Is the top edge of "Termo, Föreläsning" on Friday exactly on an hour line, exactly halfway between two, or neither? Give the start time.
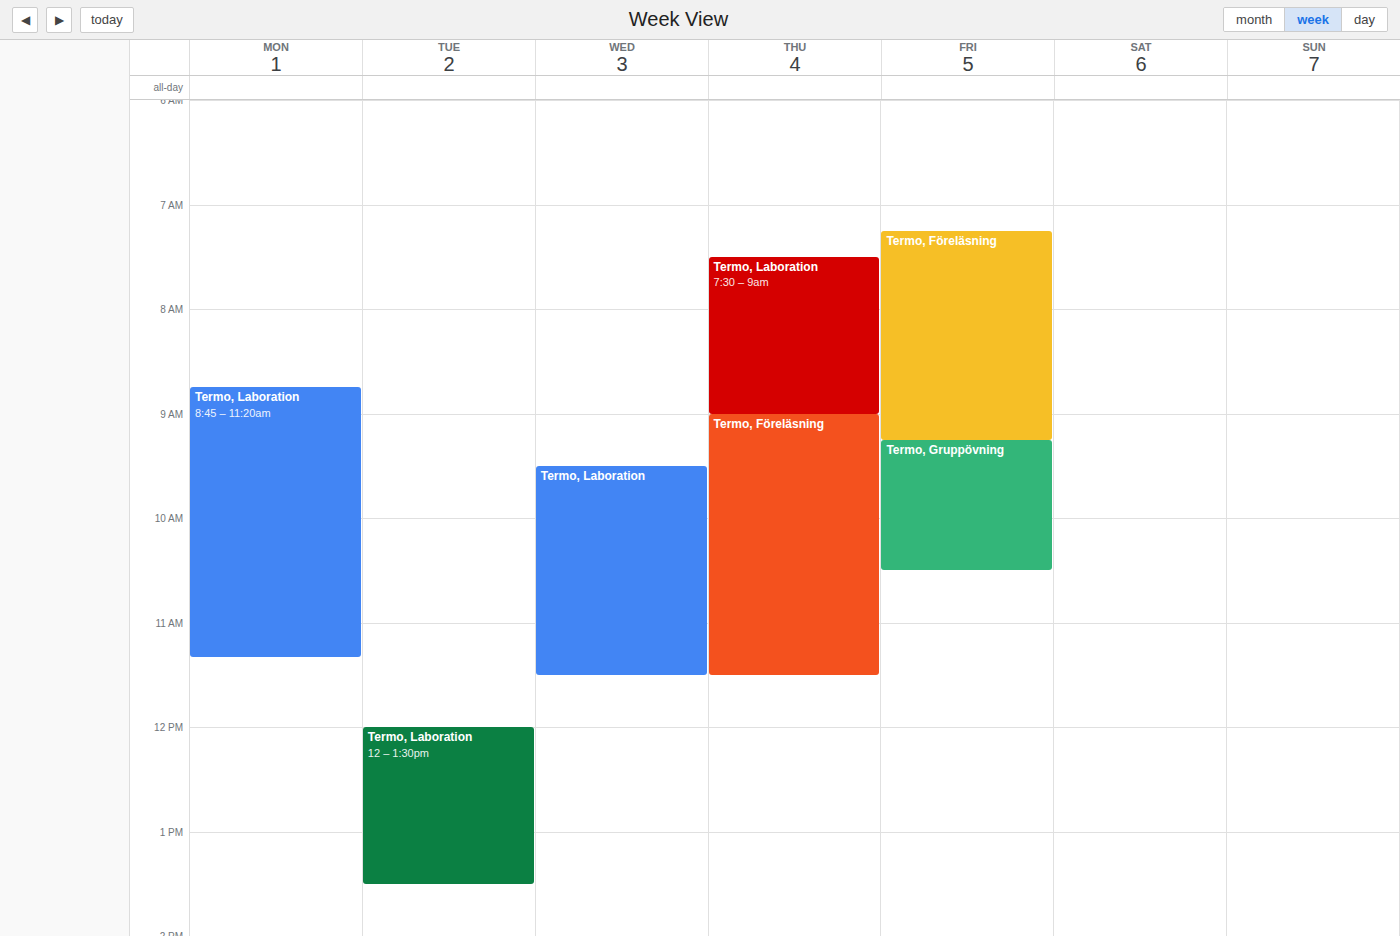
07:15 -- neither: a quarter of the way from the 07:00 line to the 08:00 line.